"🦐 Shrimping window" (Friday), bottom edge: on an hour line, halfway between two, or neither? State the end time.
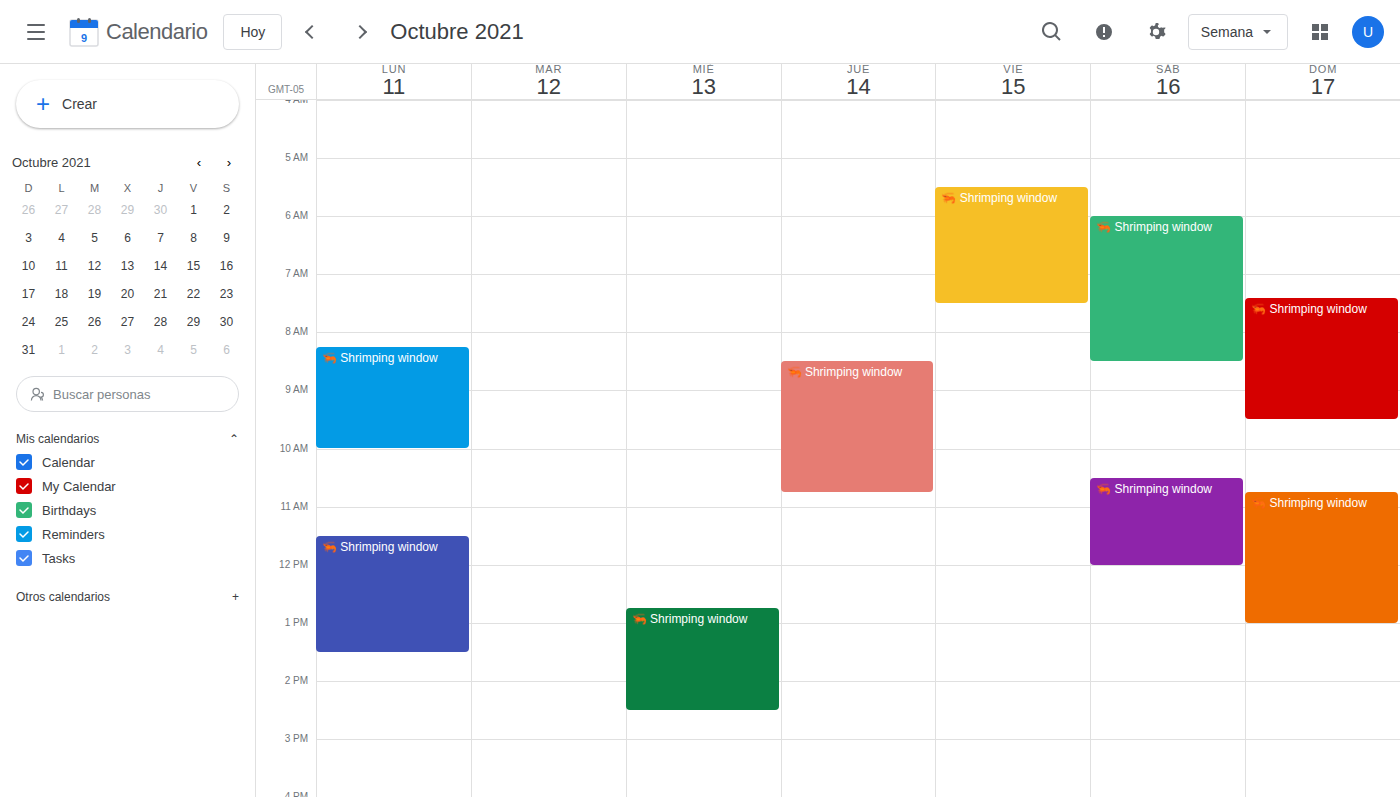
7:30 AM -- halfway between the 7 AM and 8 AM lines.